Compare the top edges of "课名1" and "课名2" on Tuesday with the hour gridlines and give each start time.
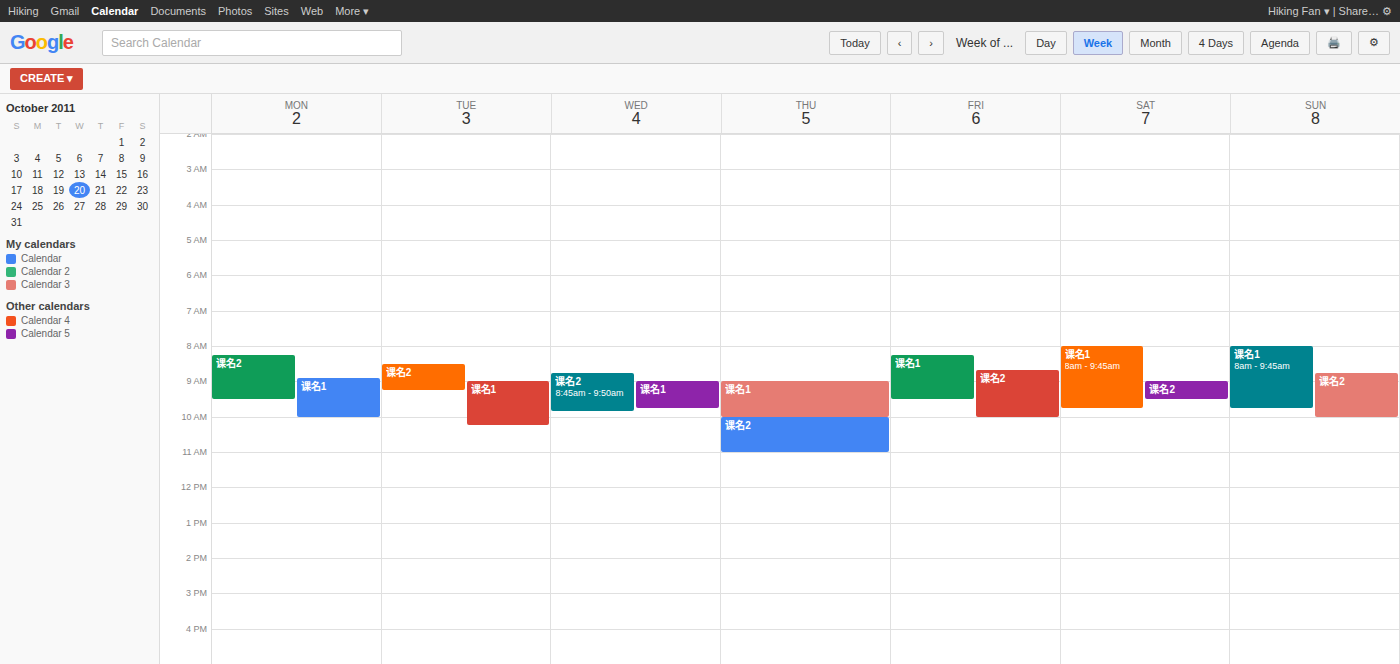
"课名1": 9:00 AM, exactly on the 9 AM line. "课名2": 8:30 AM, halfway between the 8 AM and 9 AM lines.